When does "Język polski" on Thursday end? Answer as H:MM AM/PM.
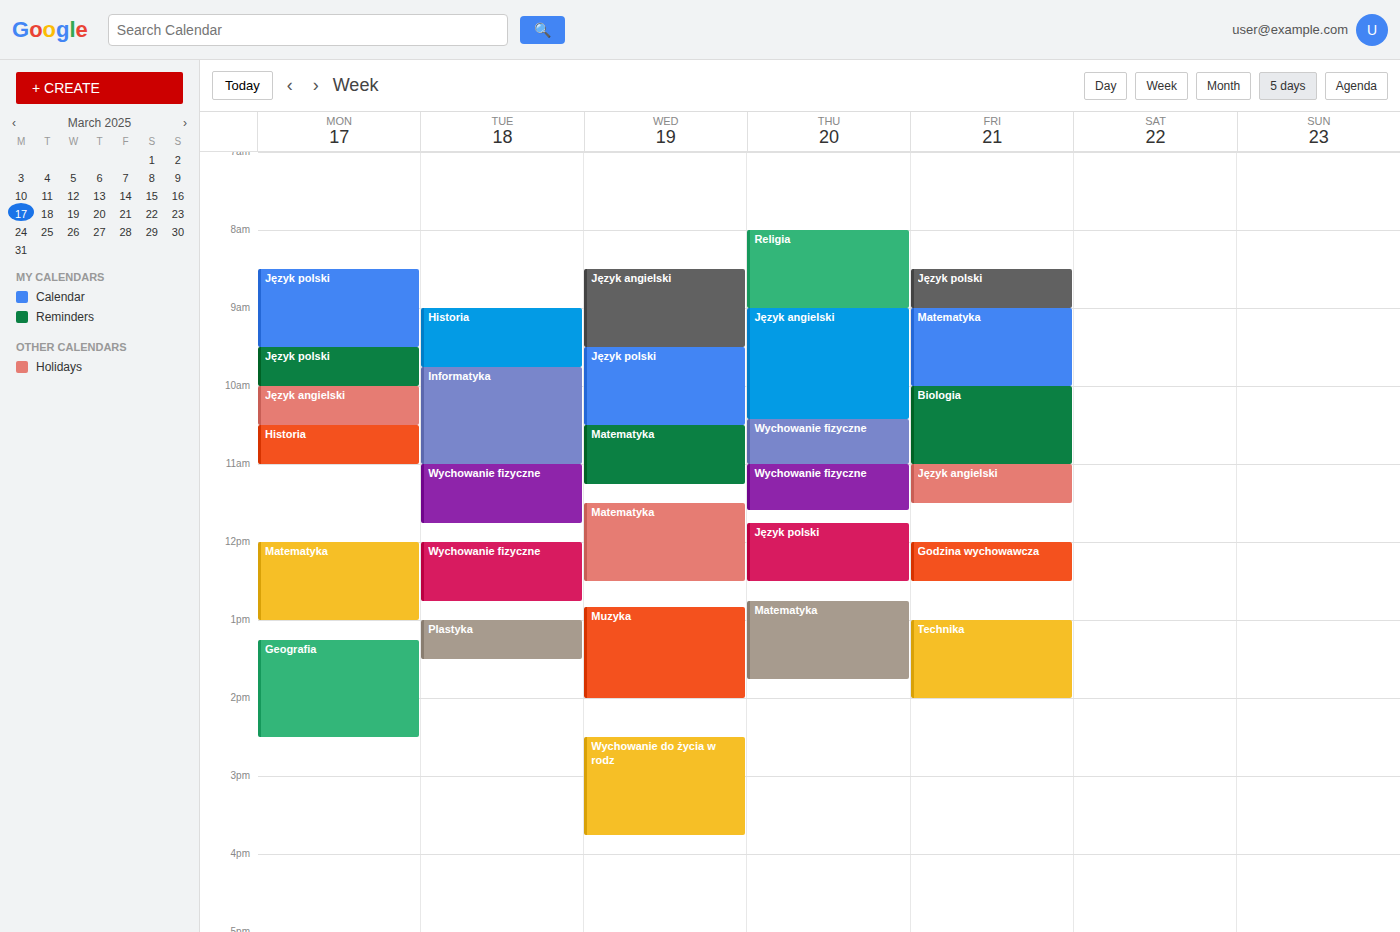
12:30 PM